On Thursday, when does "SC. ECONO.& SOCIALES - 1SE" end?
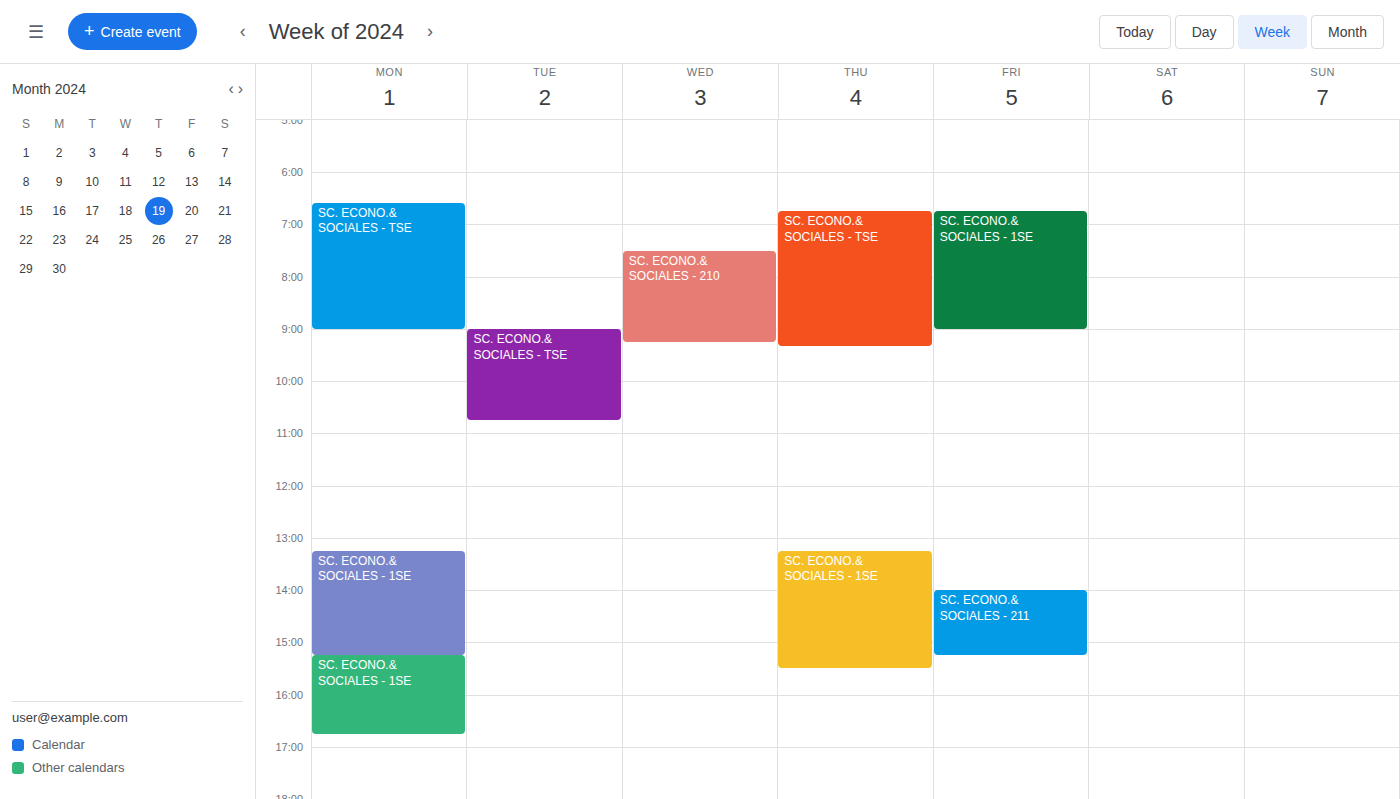
3:30 PM